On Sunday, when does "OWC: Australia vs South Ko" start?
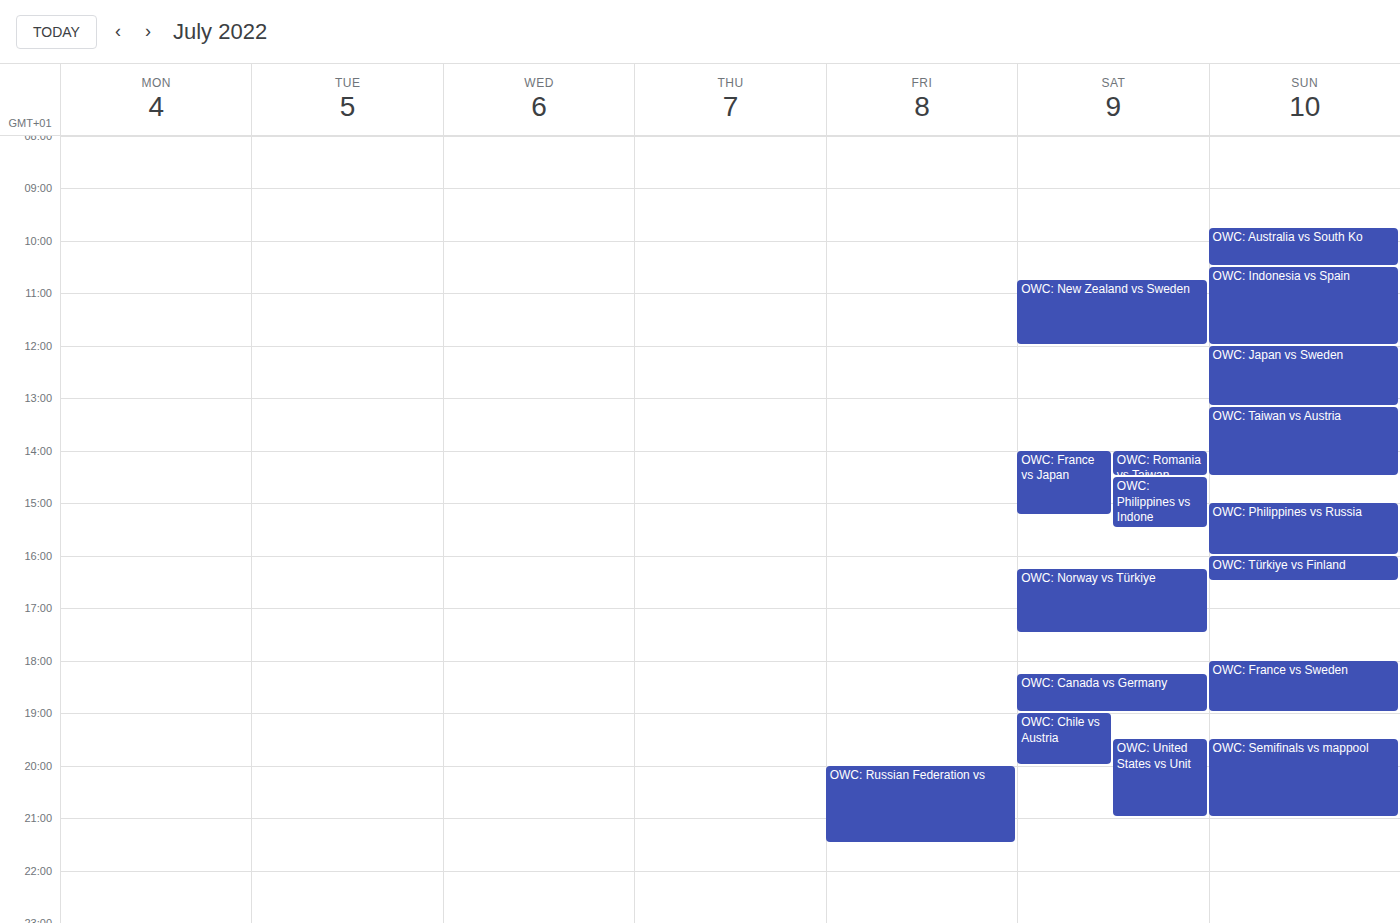
09:45